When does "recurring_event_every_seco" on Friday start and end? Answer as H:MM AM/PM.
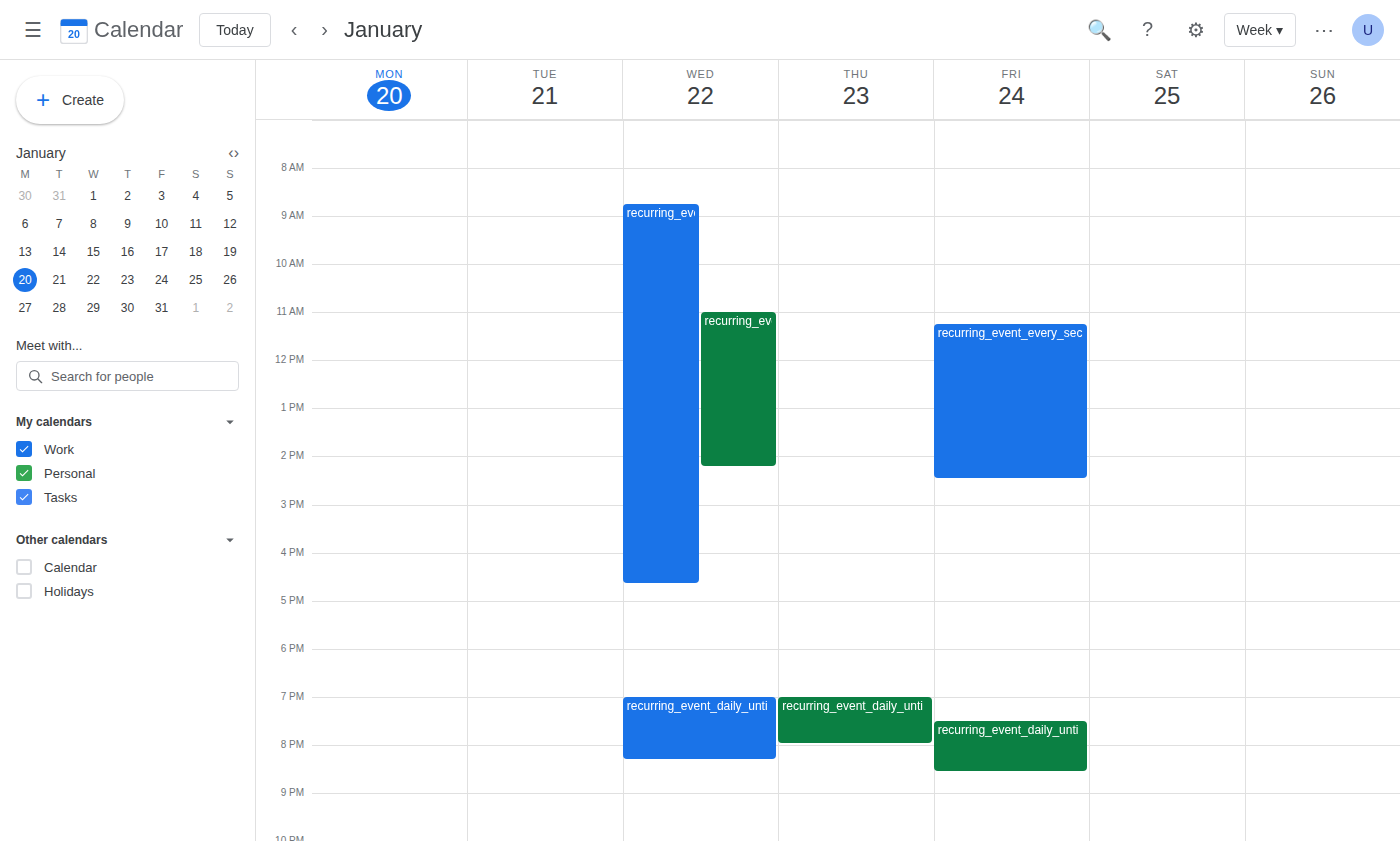
11:15 AM to 2:30 PM